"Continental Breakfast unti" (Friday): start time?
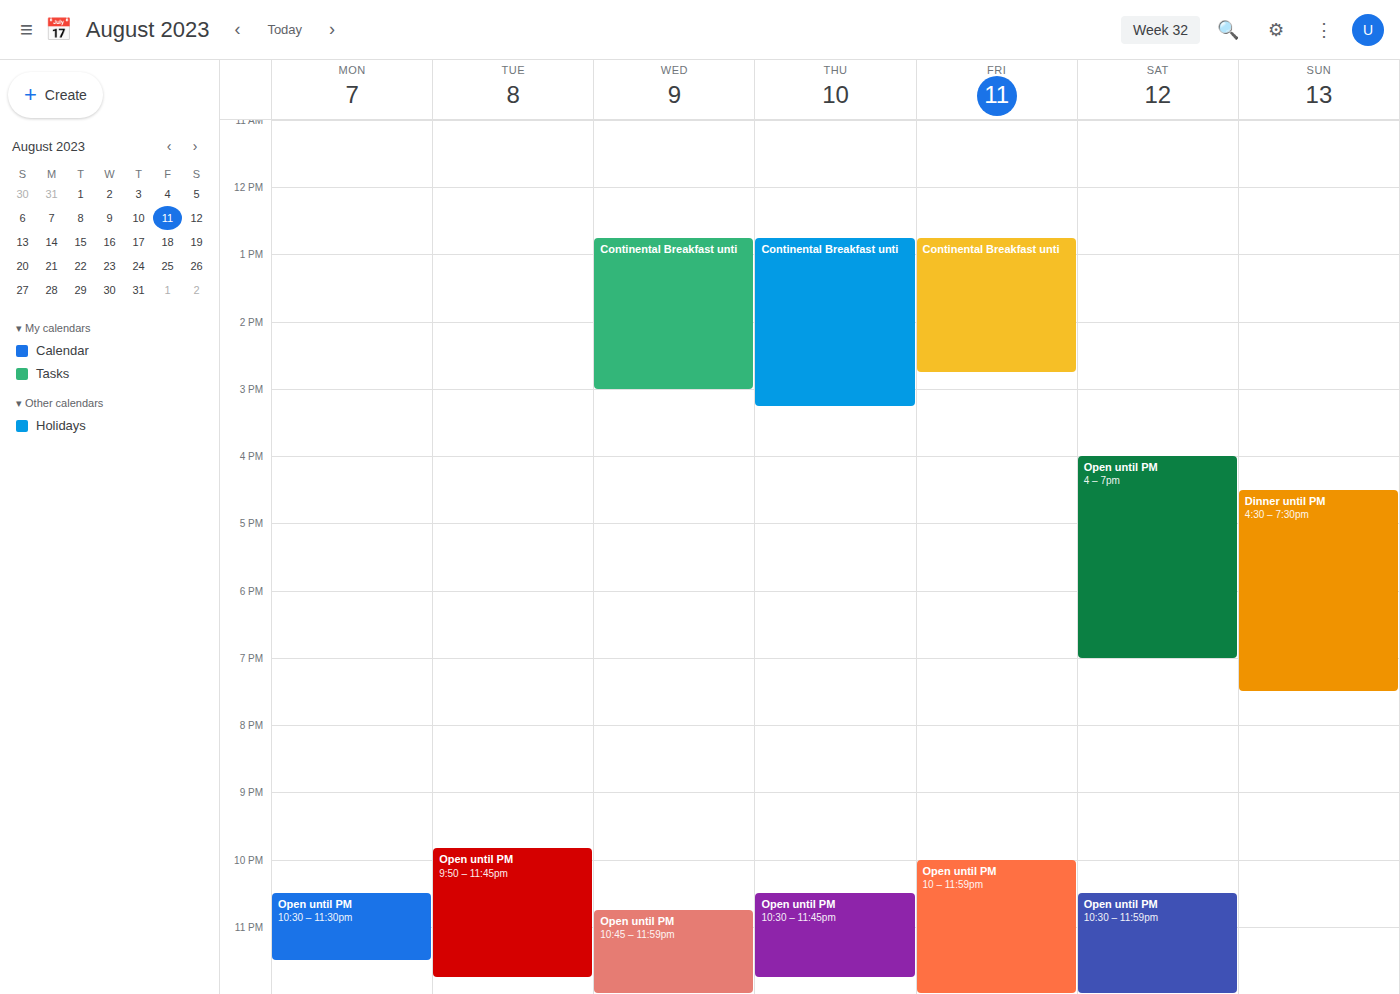
12:45 PM